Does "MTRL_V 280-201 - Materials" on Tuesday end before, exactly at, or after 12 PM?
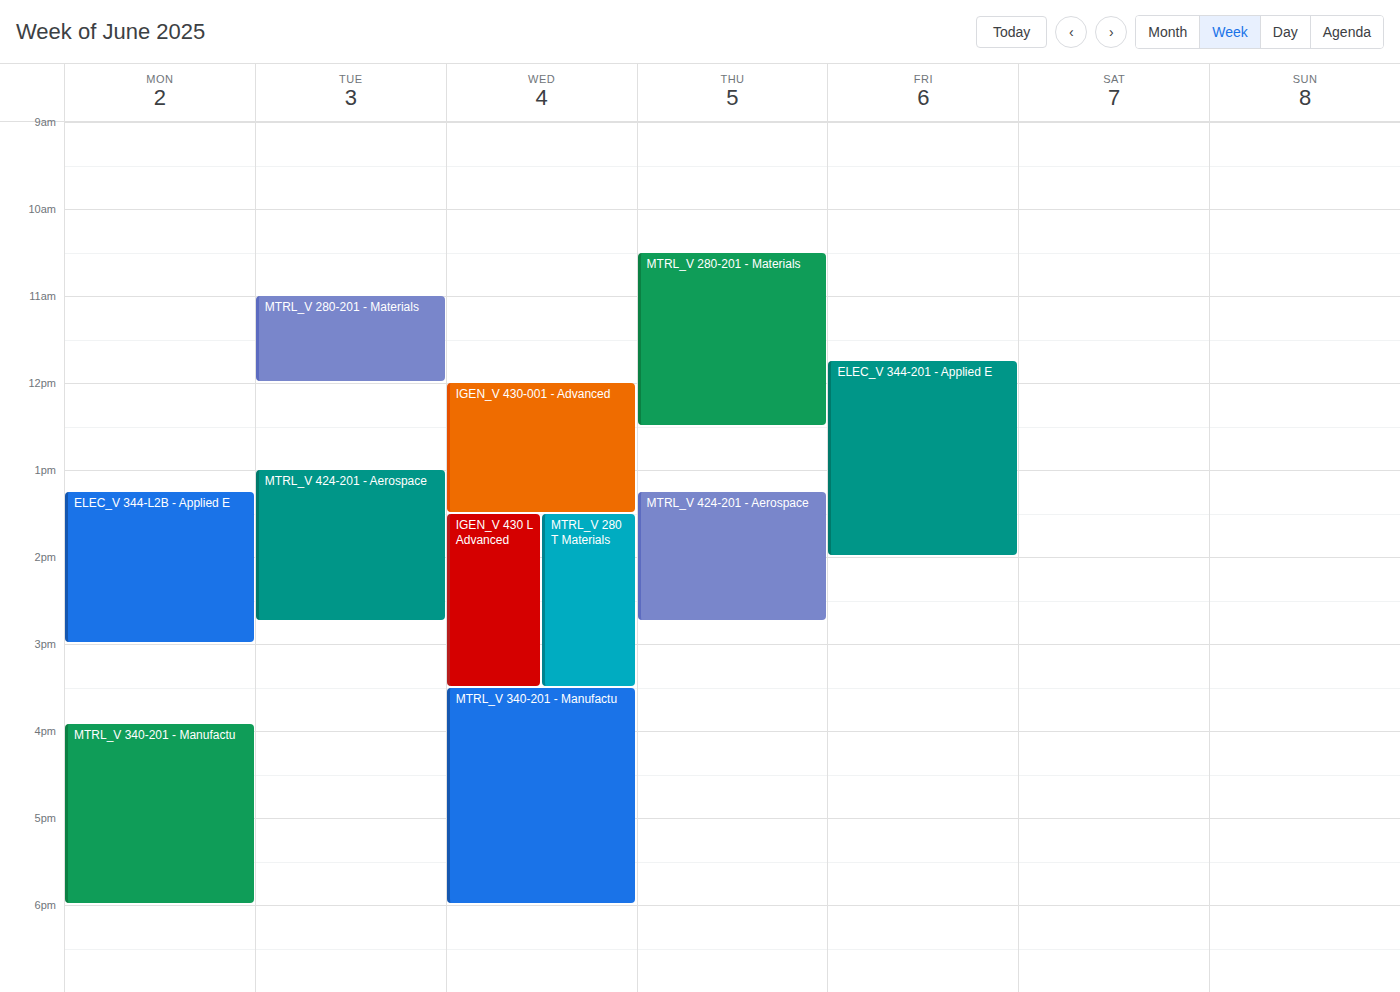
12:00 PM -- exactly at 12 PM, on the 12 PM line.